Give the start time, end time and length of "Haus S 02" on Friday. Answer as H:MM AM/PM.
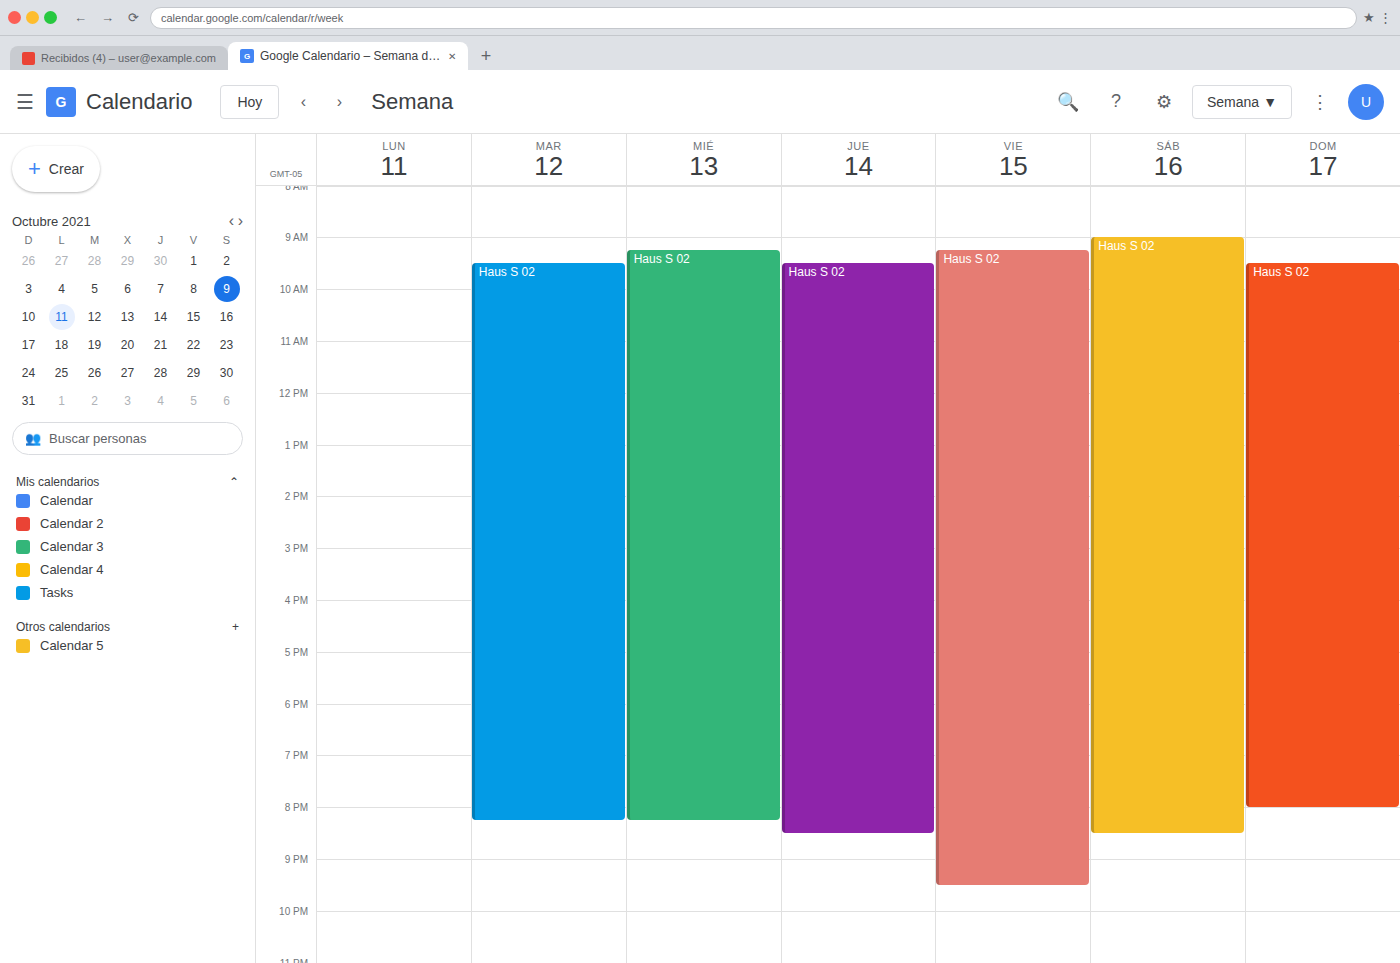
9:15 AM to 9:30 PM, 12 hours 15 minutes